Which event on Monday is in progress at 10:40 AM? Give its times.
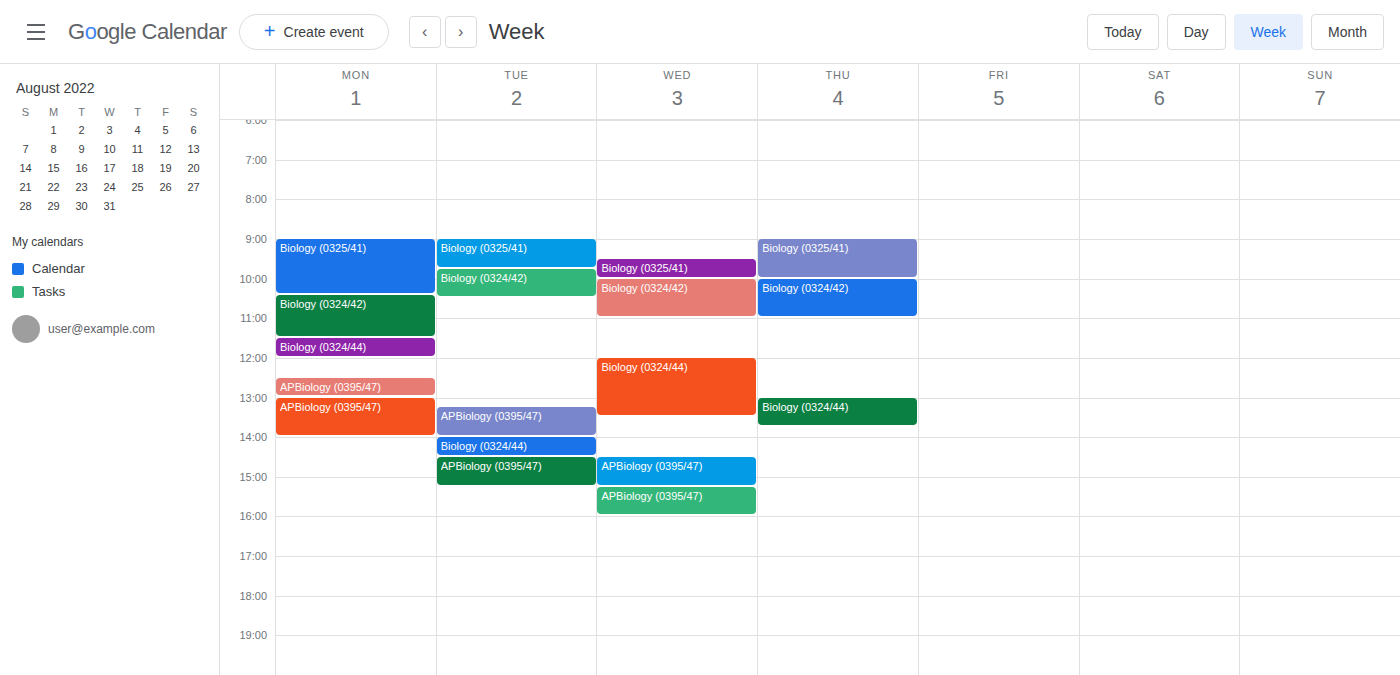
"Biology (0324/42)", 10:25 AM to 11:30 AM